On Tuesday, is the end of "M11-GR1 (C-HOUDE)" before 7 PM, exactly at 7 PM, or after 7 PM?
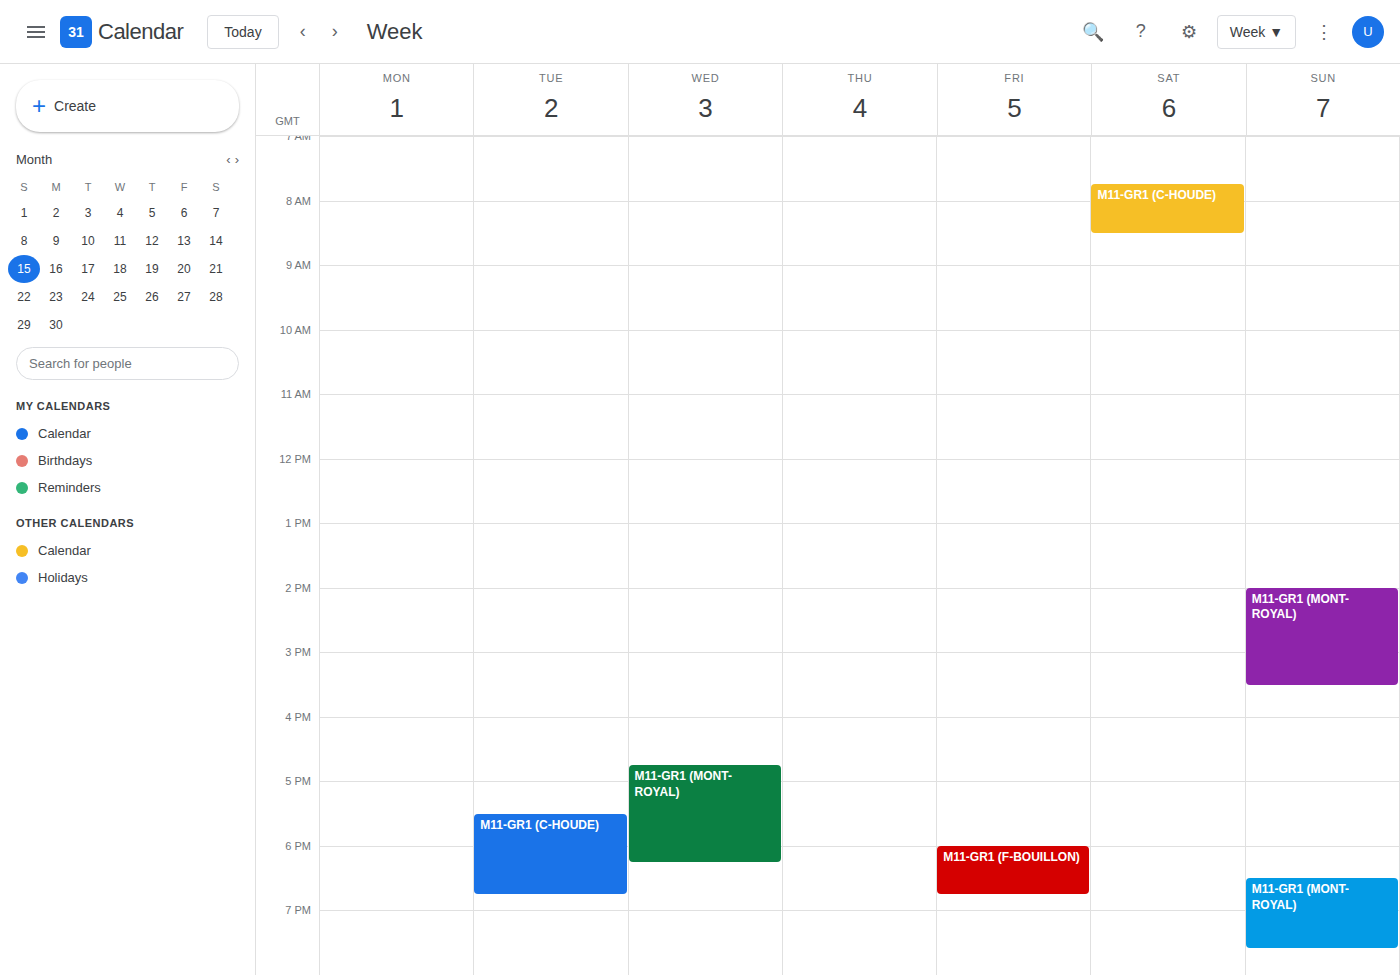
6:45 PM -- before 7 PM, 15 minutes above the 7 PM line.